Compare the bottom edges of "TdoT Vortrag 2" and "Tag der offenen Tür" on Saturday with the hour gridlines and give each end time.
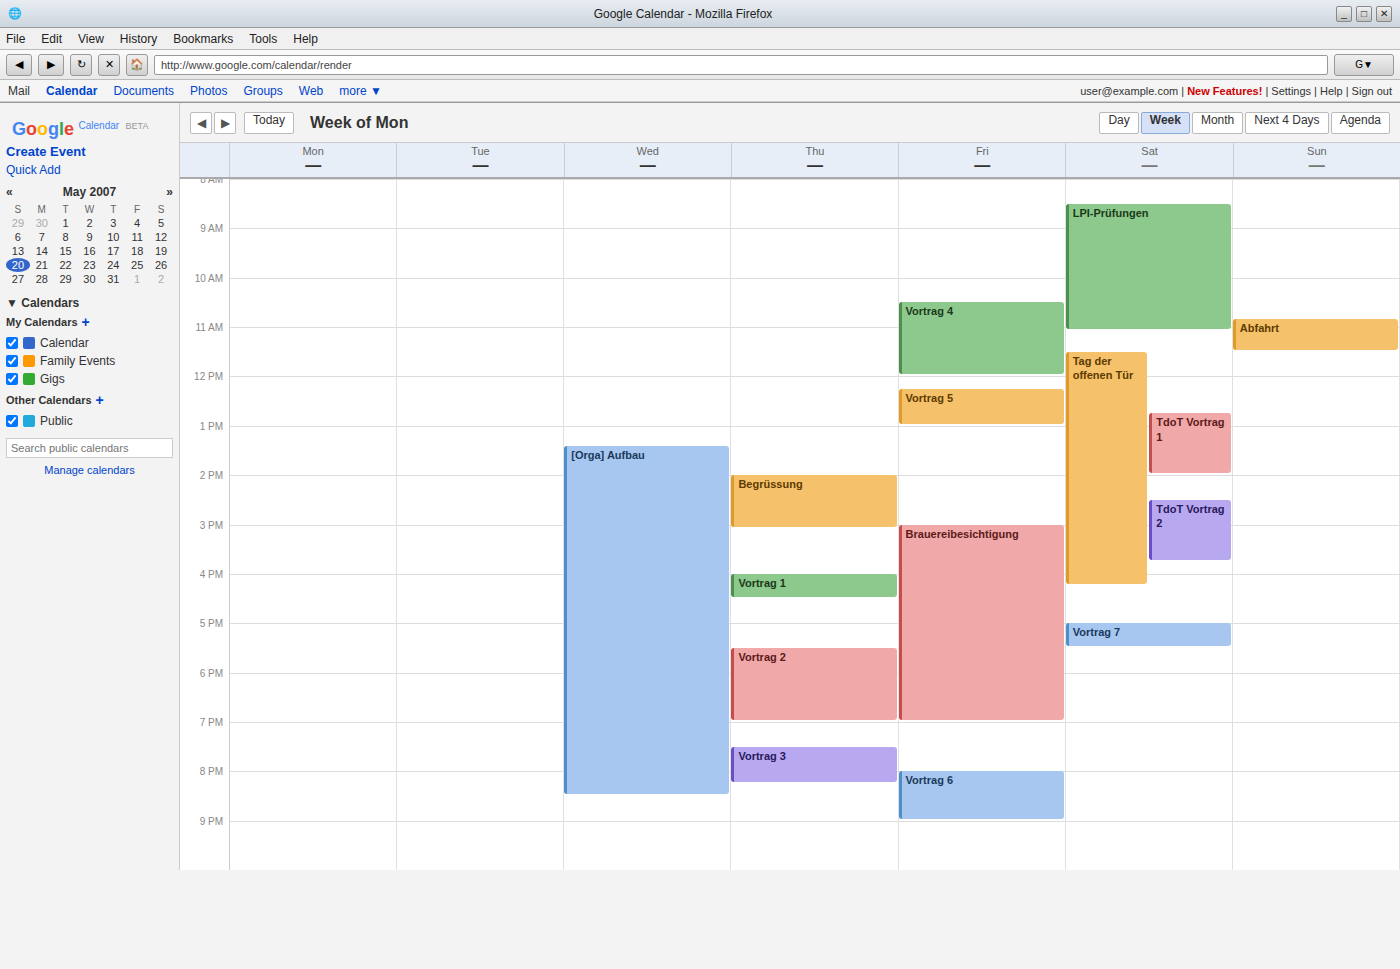
"TdoT Vortrag 2": 3:45 PM, neither: three quarters of the way from the 3 PM line to the 4 PM line. "Tag der offenen Tür": 4:15 PM, neither: a quarter of the way from the 4 PM line to the 5 PM line.